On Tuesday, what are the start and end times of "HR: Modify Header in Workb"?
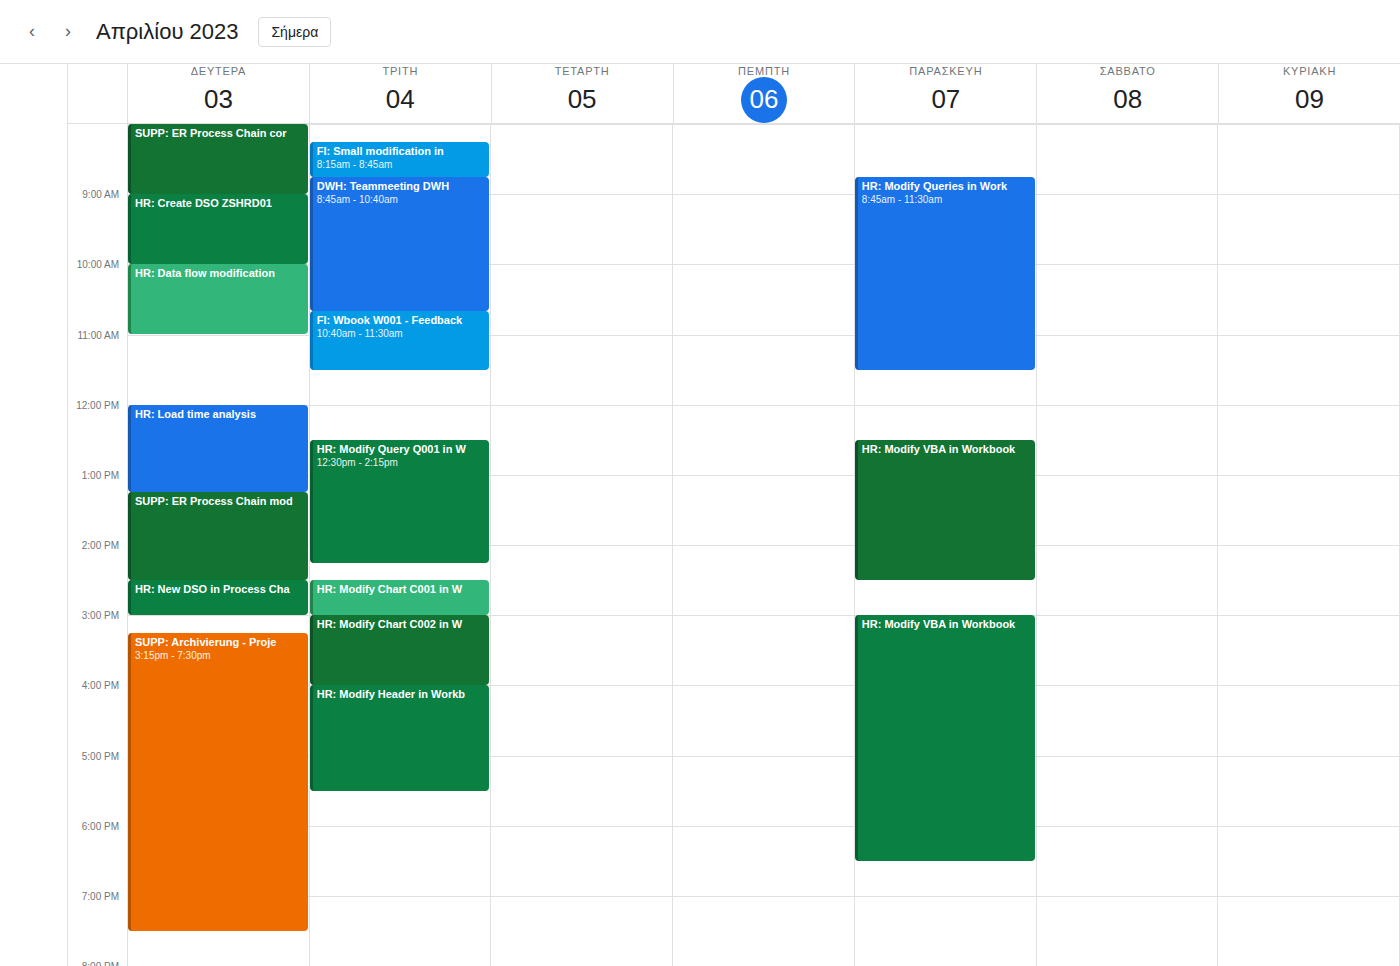
4:00 PM to 5:30 PM